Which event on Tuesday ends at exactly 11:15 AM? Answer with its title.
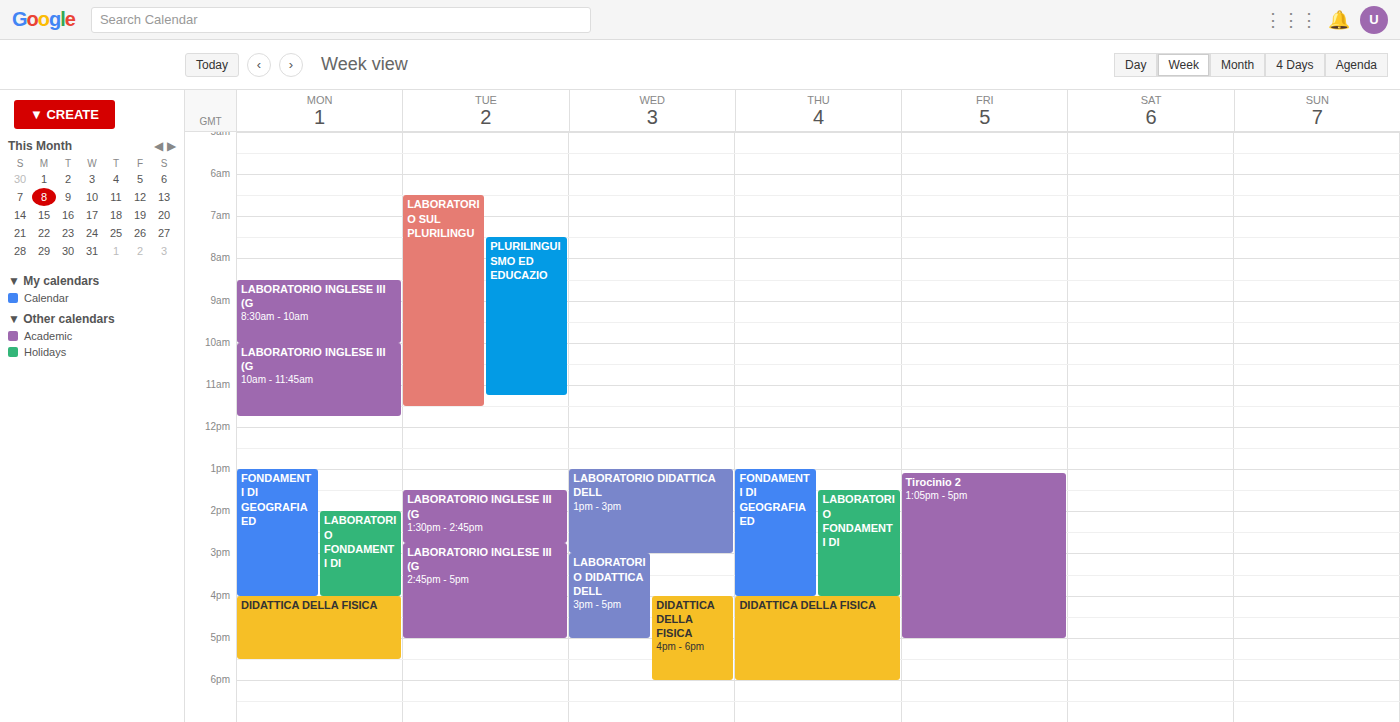
"PLURILINGUISMO ED EDUCAZIO"